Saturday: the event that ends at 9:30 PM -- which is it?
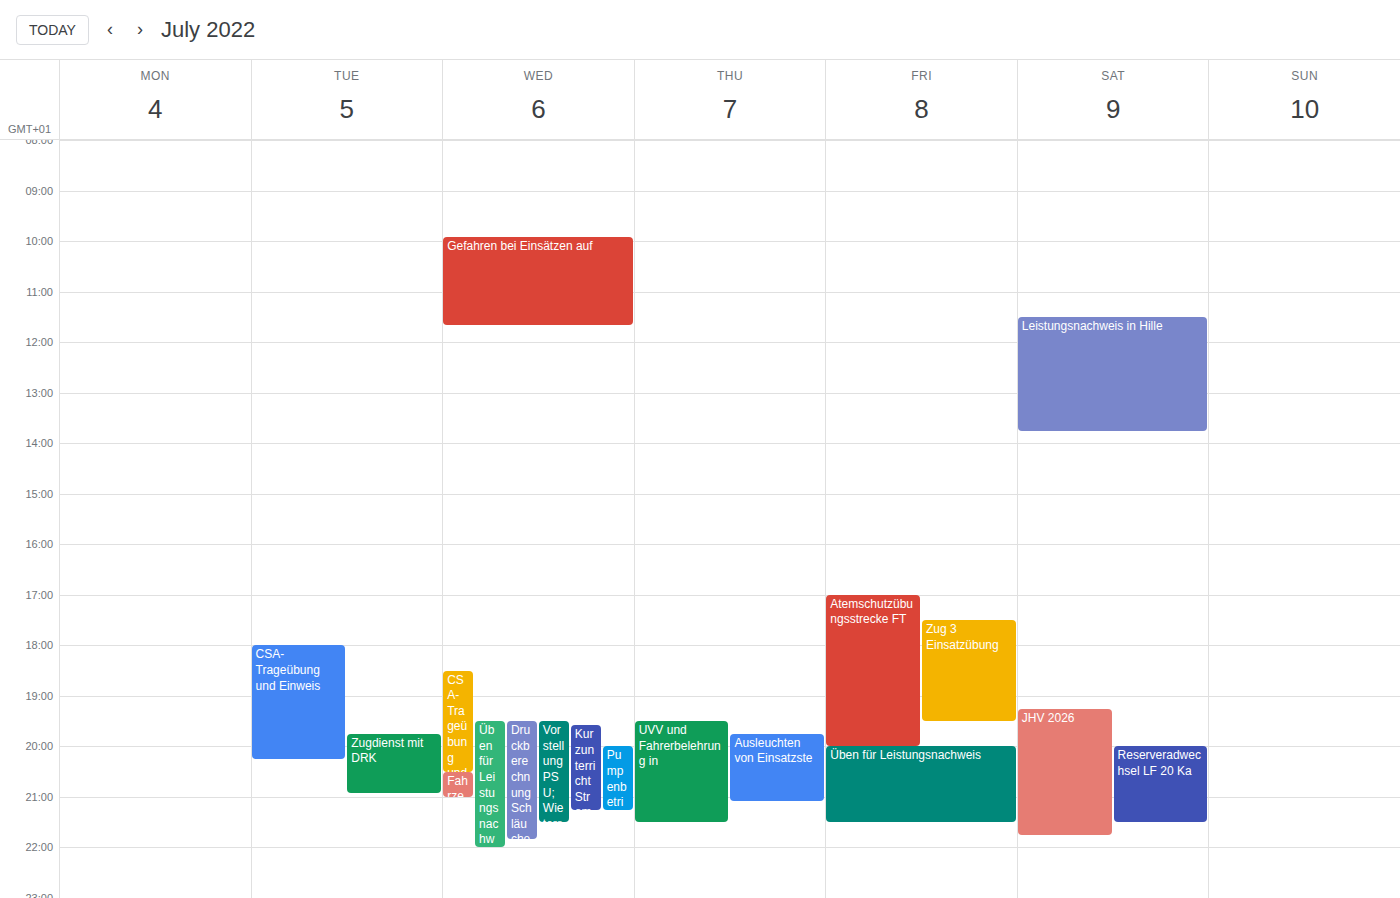
"Reserveradwechsel LF 20 Ka"